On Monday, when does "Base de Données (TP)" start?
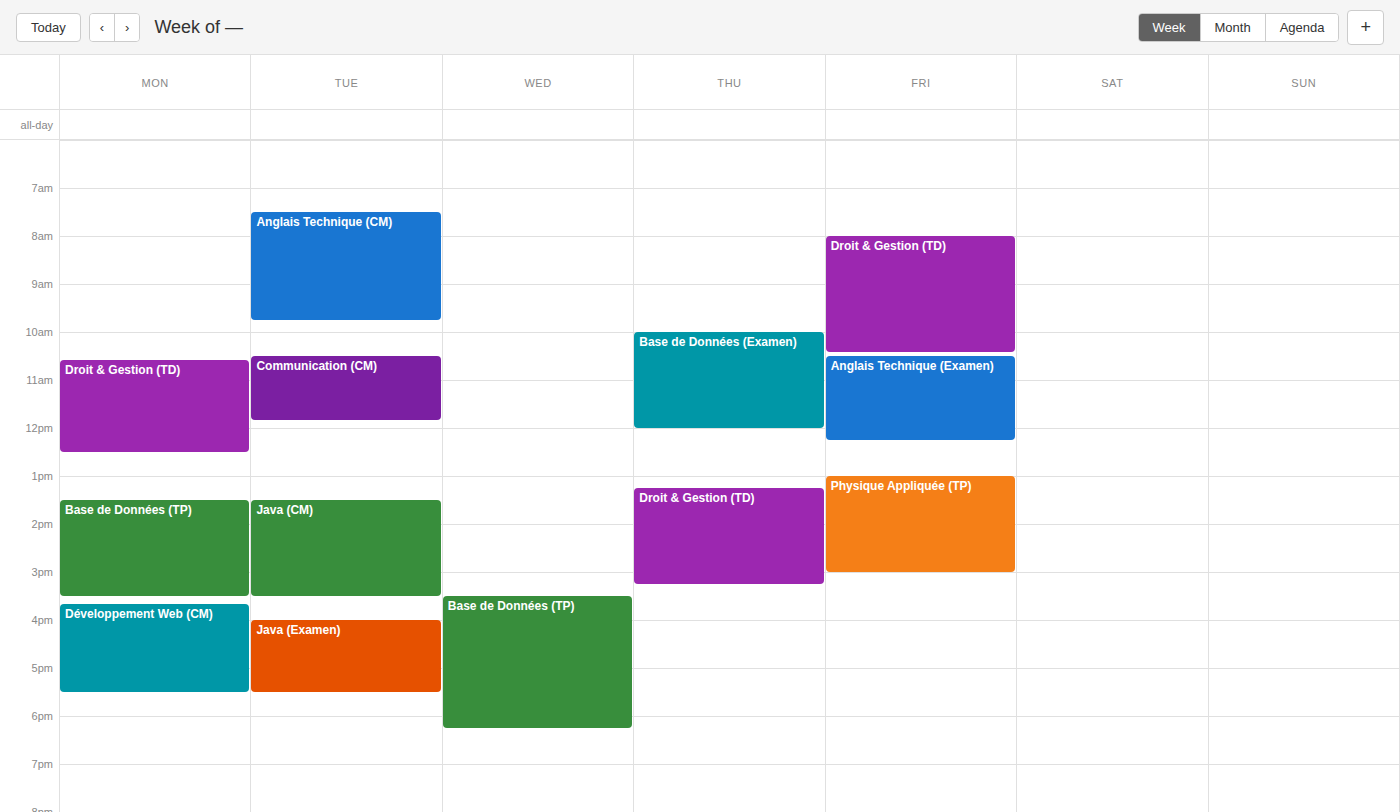
1:30 PM